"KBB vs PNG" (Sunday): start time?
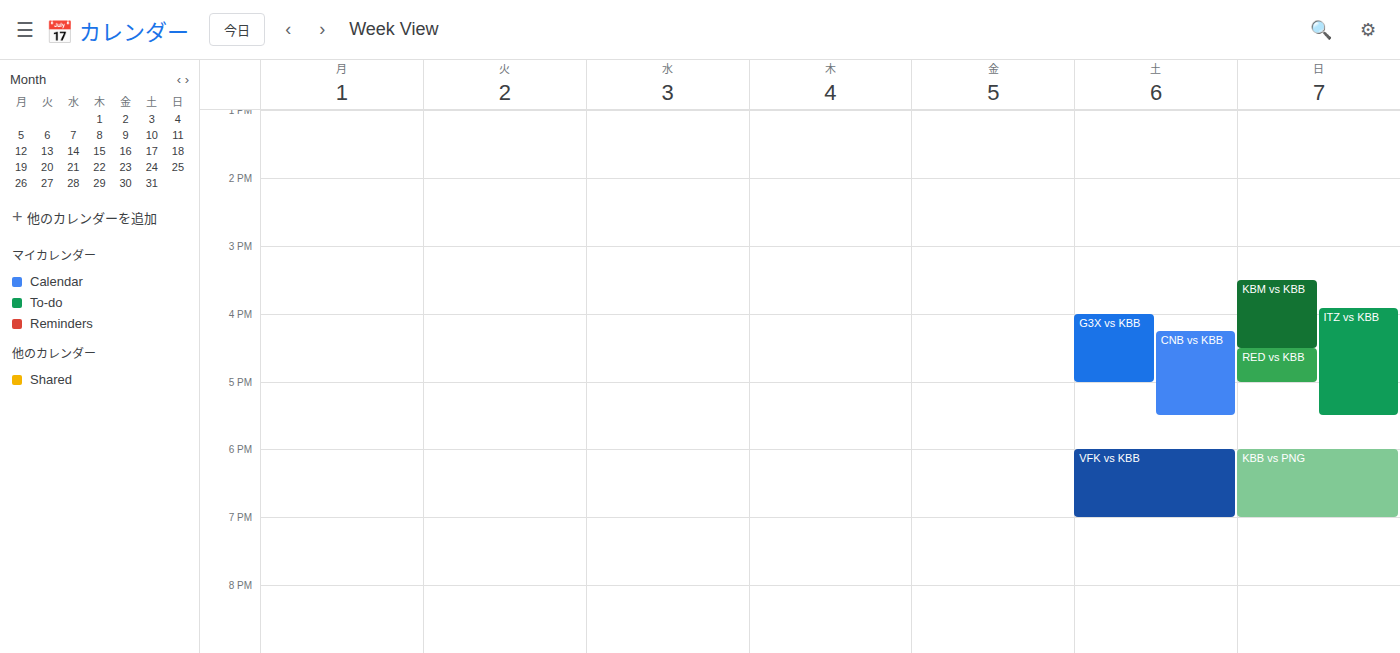
6:00 PM